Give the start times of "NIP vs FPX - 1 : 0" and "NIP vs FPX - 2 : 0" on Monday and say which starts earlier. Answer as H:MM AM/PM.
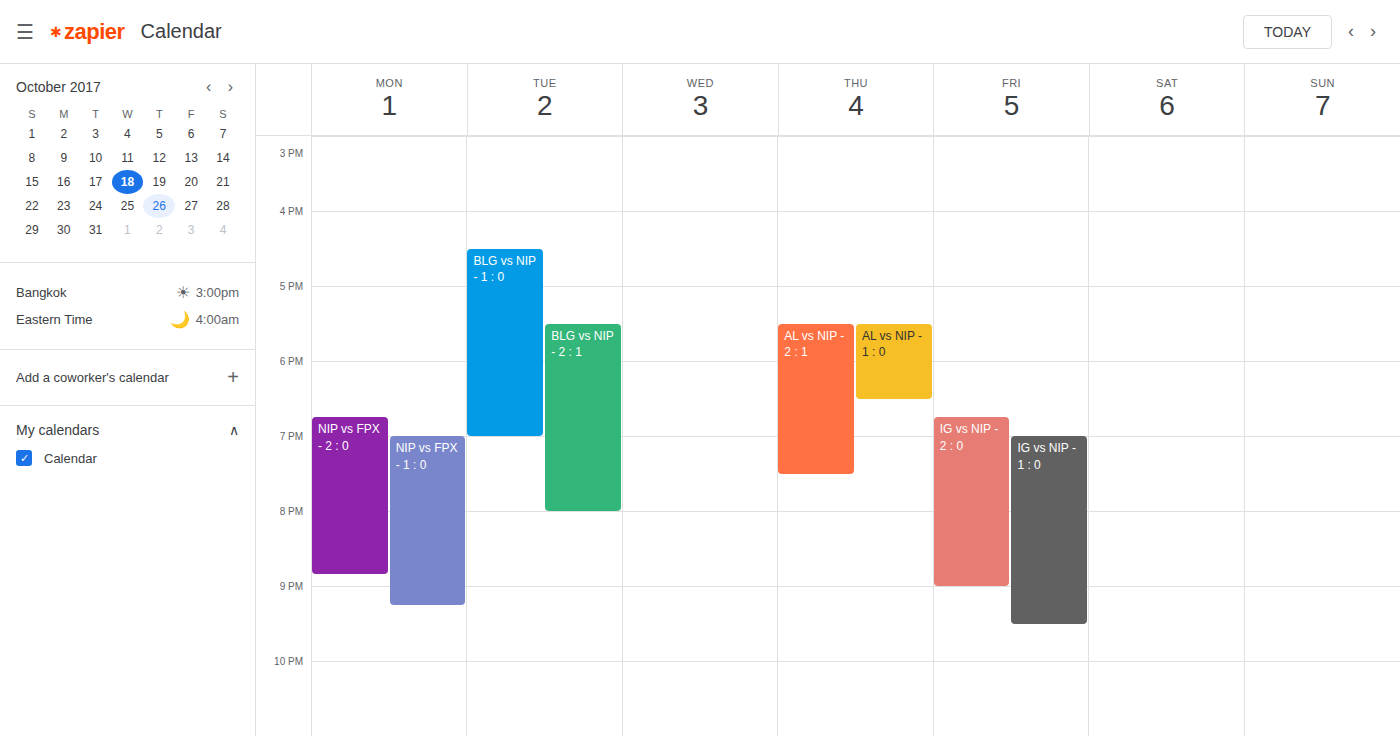
"NIP vs FPX - 2 : 0" 6:45 PM; "NIP vs FPX - 1 : 0" 7:00 PM.